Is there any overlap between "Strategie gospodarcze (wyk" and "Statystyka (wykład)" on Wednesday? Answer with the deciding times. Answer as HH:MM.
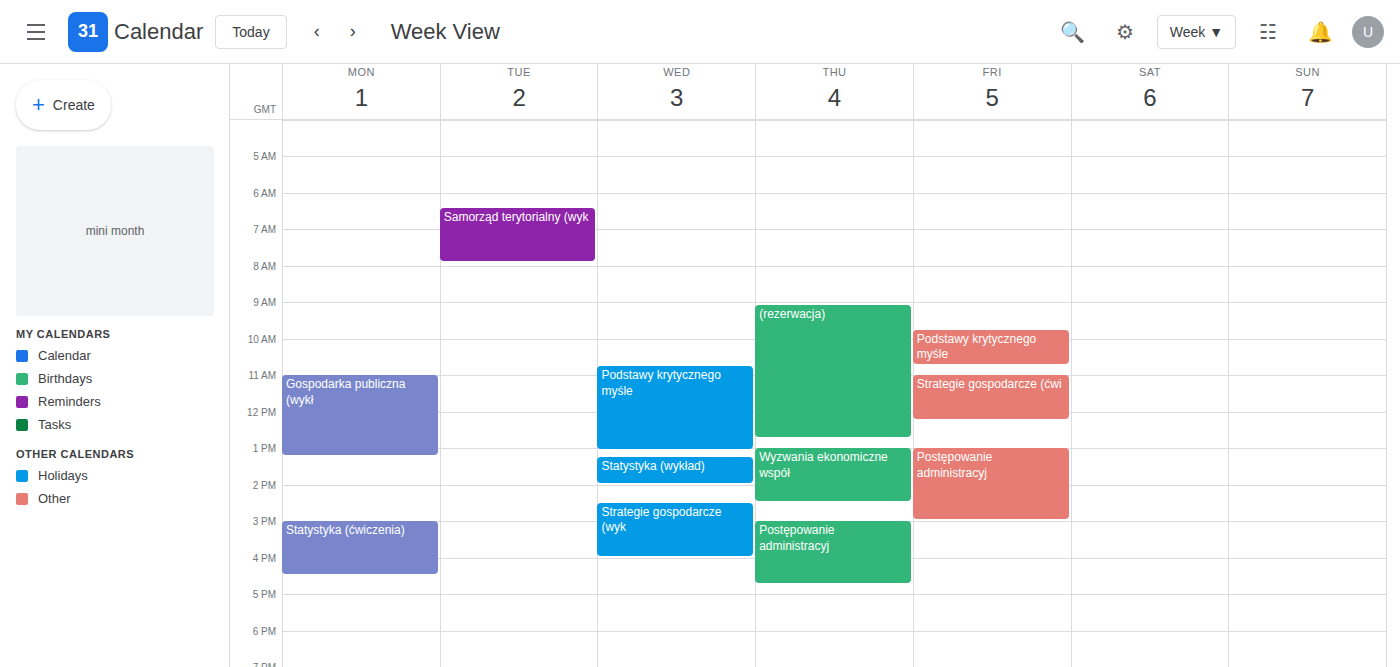
"Statystyka (wykład)" ends at 14:00 and "Strategie gospodarcze (wyk" starts at 14:30 -- no overlap.